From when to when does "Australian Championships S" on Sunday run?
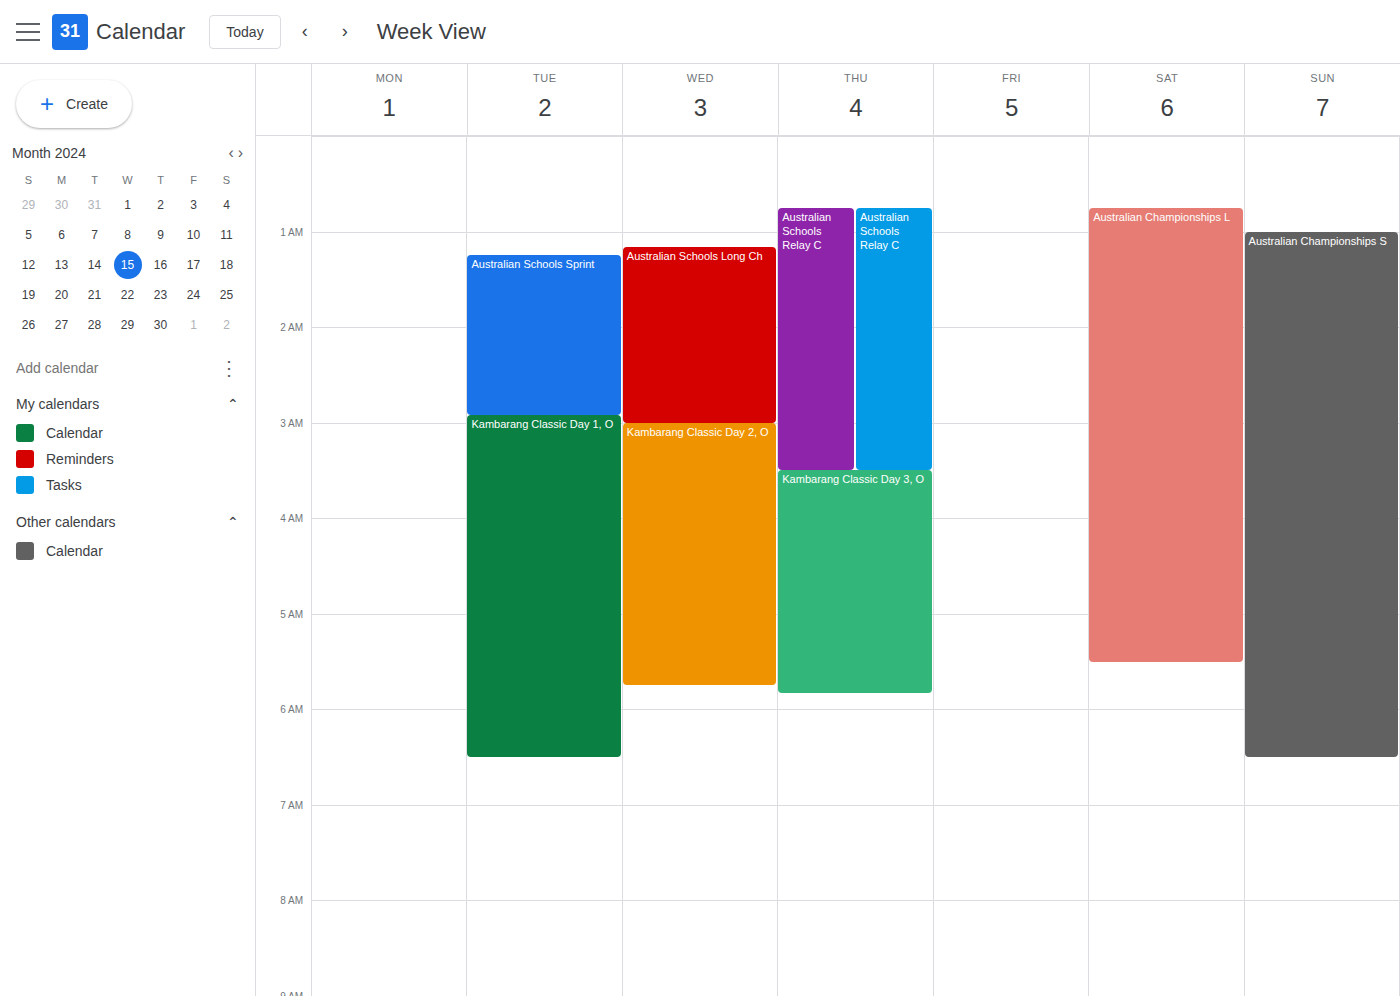
1:00 AM to 6:30 AM